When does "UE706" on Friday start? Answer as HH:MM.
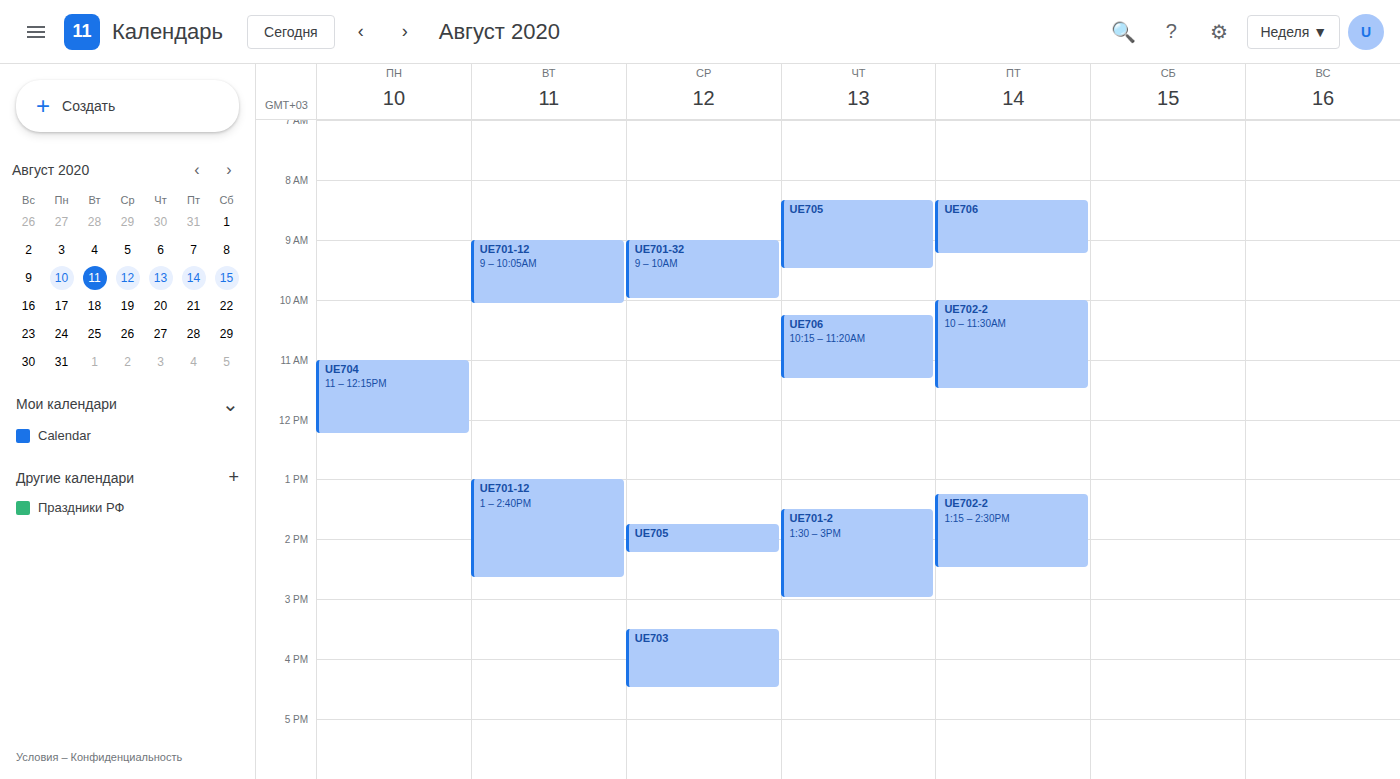
08:20